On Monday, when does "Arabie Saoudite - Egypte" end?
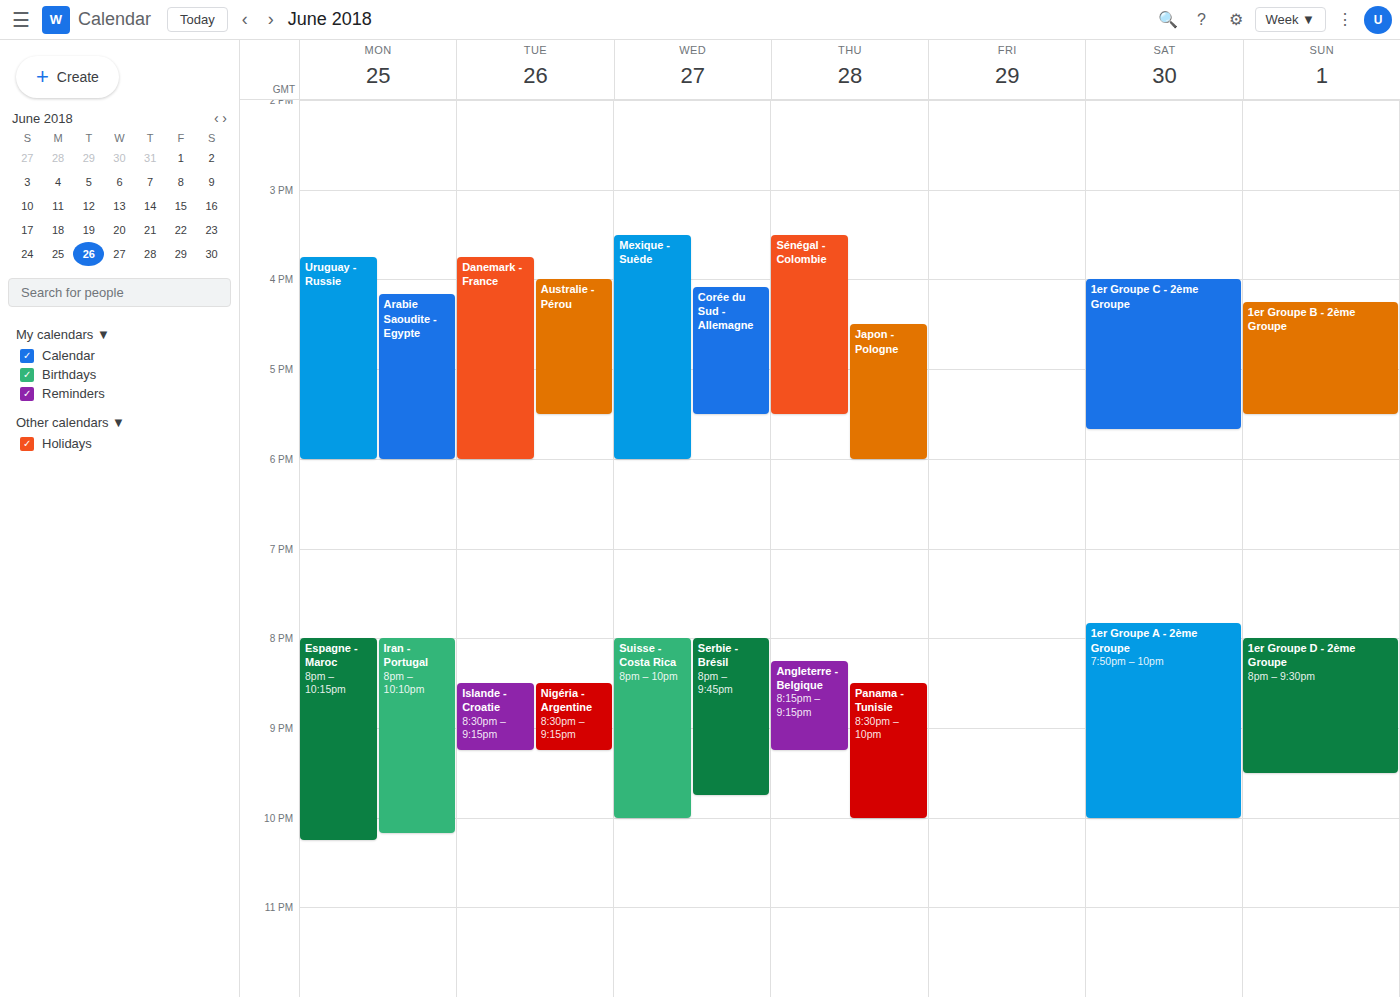
6:00 PM